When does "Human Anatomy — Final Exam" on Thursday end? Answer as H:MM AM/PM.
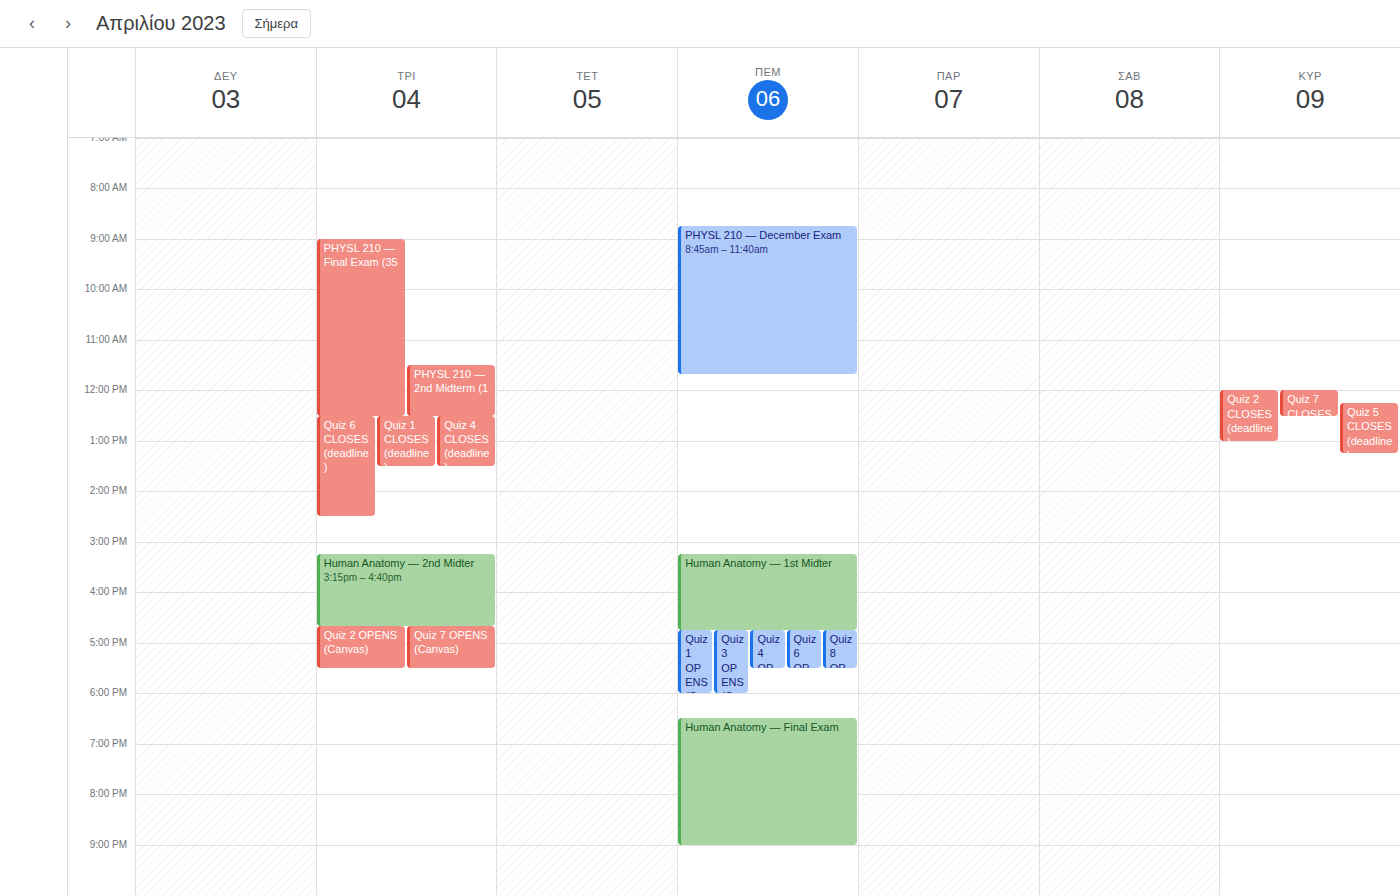
9:00 PM